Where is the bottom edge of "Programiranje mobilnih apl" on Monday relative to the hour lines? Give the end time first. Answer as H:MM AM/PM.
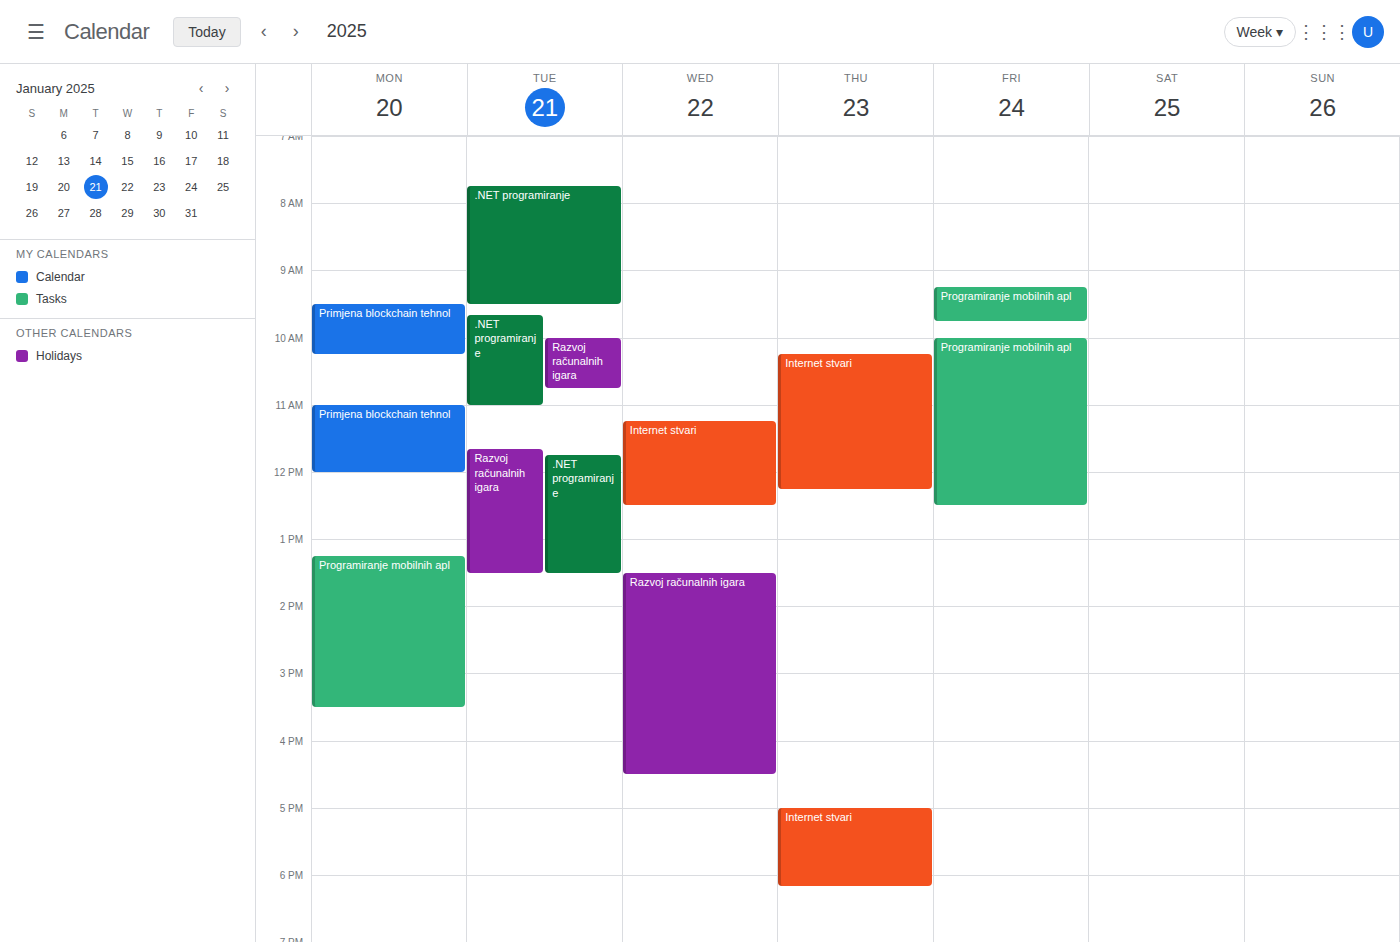
3:30 PM -- halfway between the 3 PM and 4 PM lines.